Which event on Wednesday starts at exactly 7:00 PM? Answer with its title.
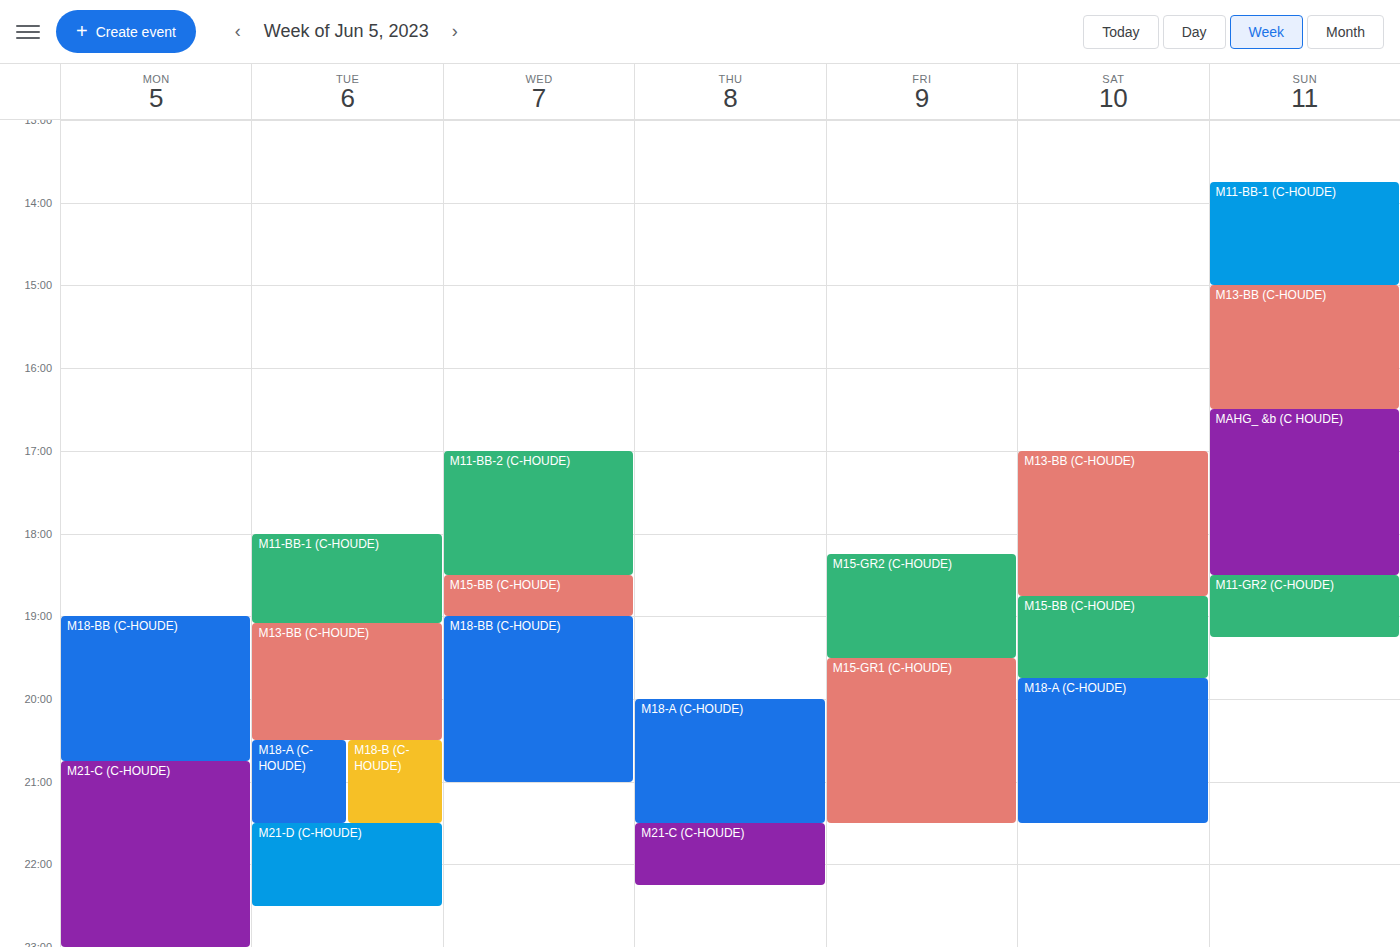
"M18-BB (C-HOUDE)"